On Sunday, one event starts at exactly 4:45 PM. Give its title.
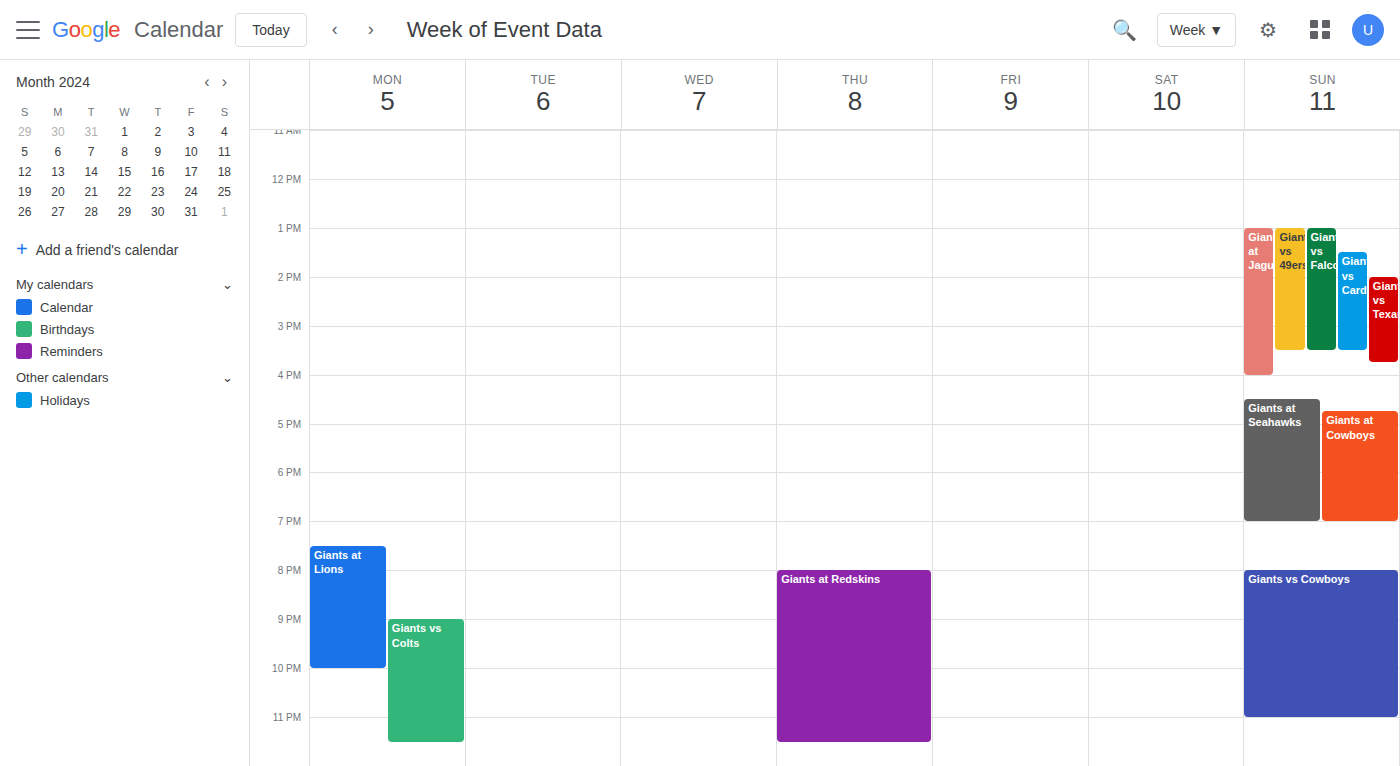
"Giants at Cowboys"